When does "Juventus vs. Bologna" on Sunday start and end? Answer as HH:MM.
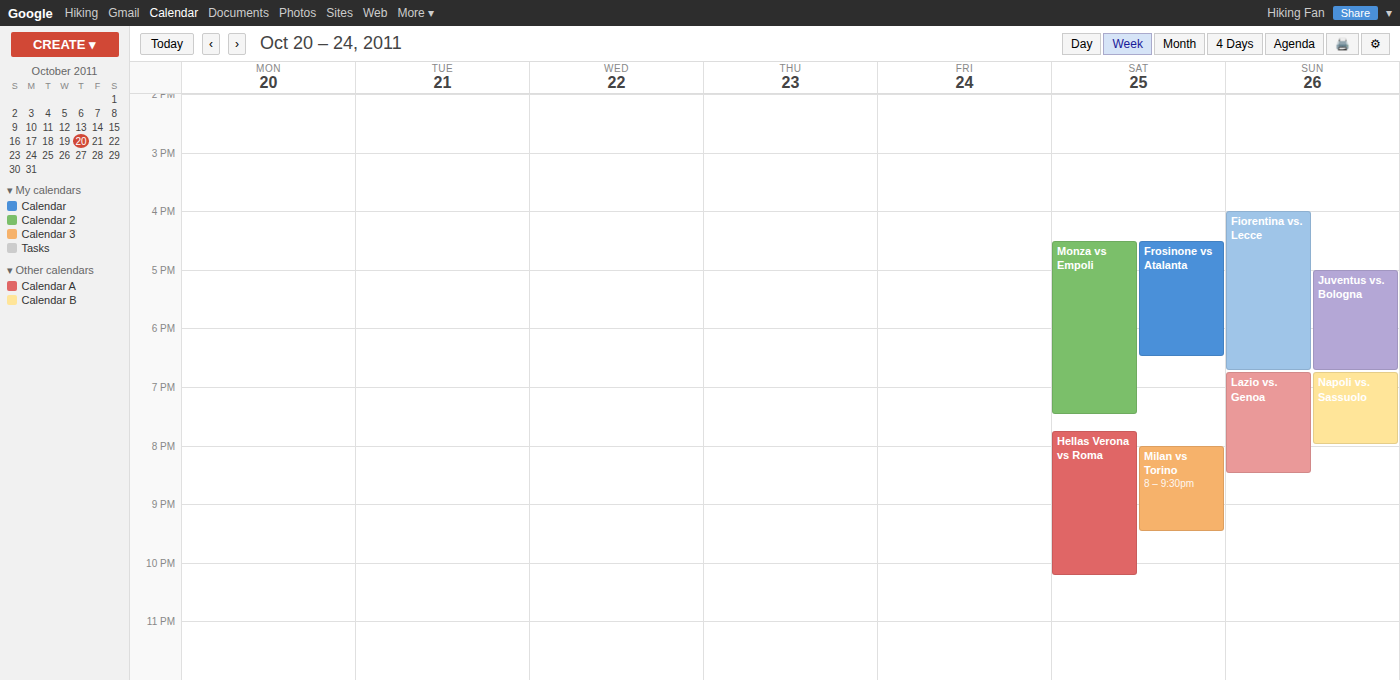
17:00 to 18:45